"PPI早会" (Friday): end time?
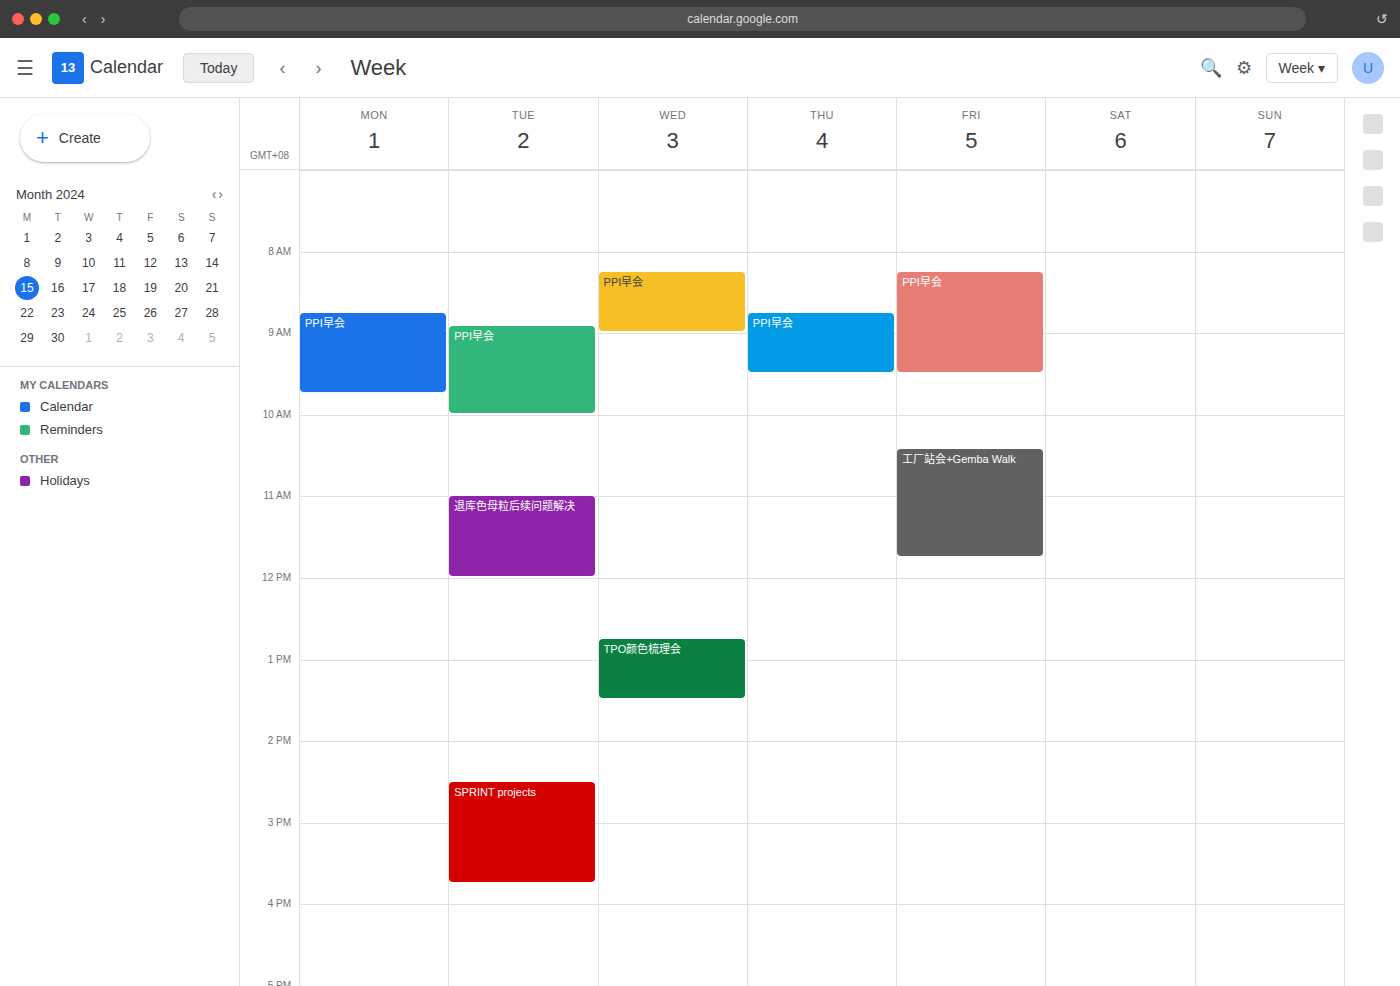
9:30 AM